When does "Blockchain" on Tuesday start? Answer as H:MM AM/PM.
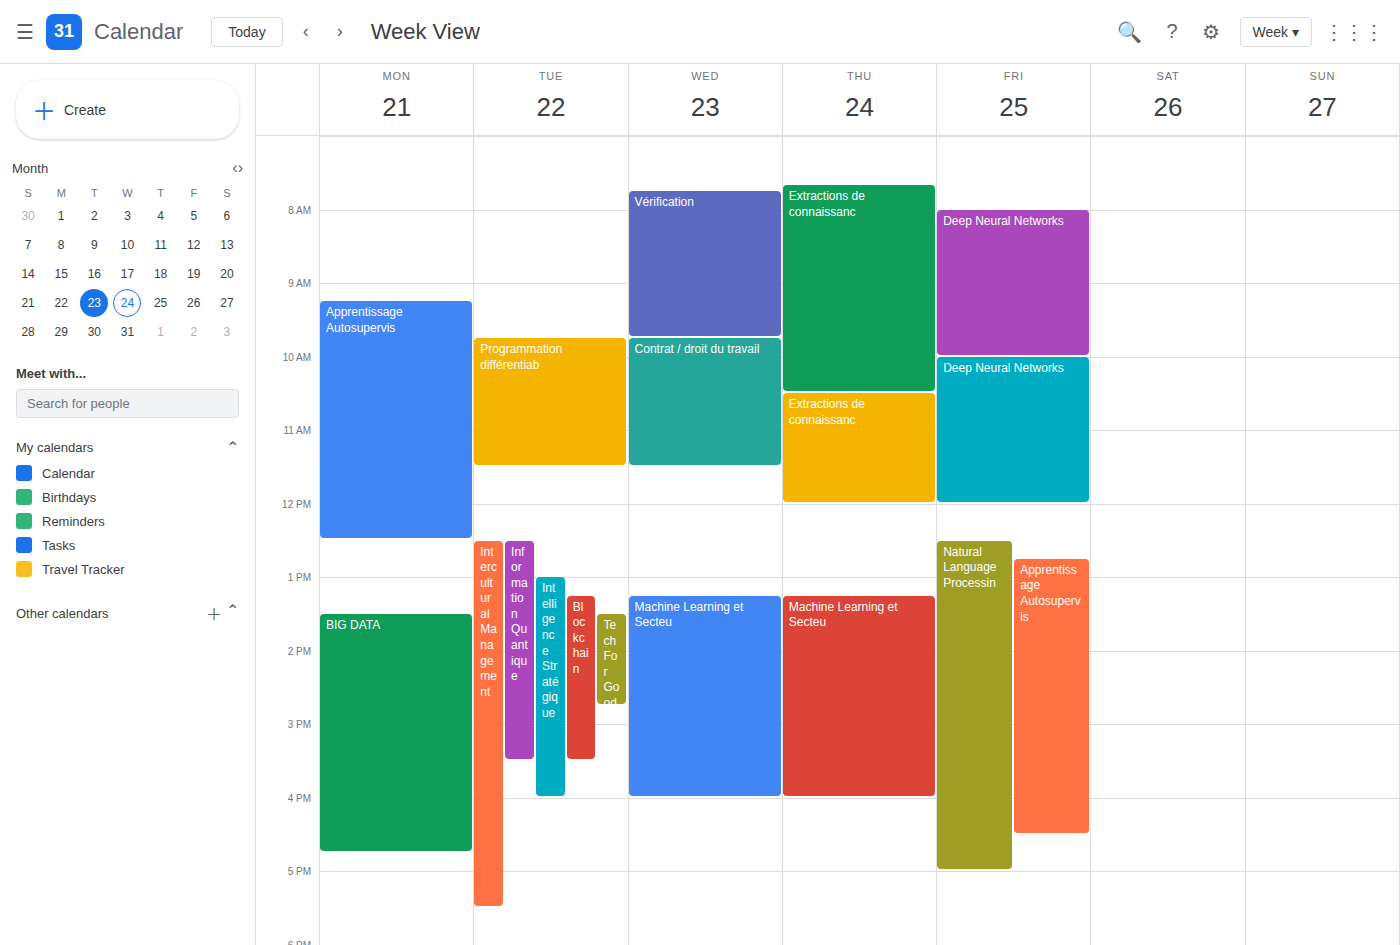
1:15 PM